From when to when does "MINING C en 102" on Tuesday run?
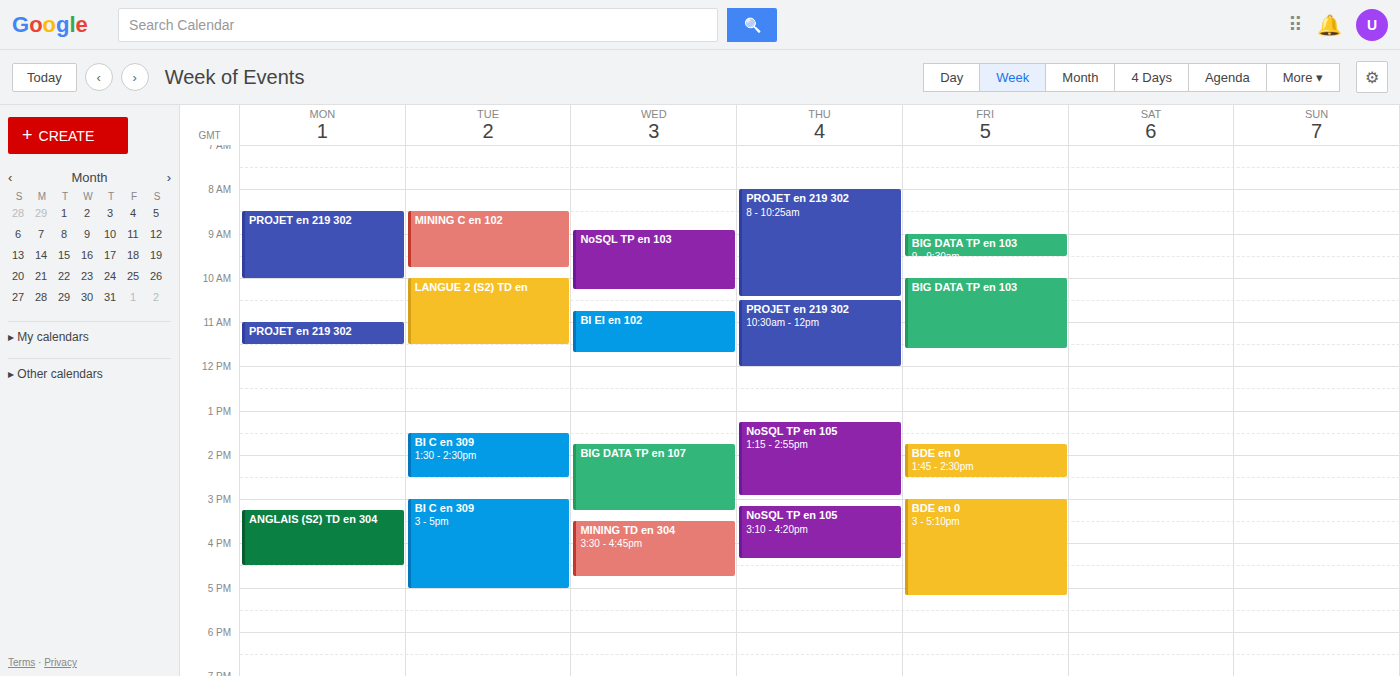
8:30 AM to 9:45 AM